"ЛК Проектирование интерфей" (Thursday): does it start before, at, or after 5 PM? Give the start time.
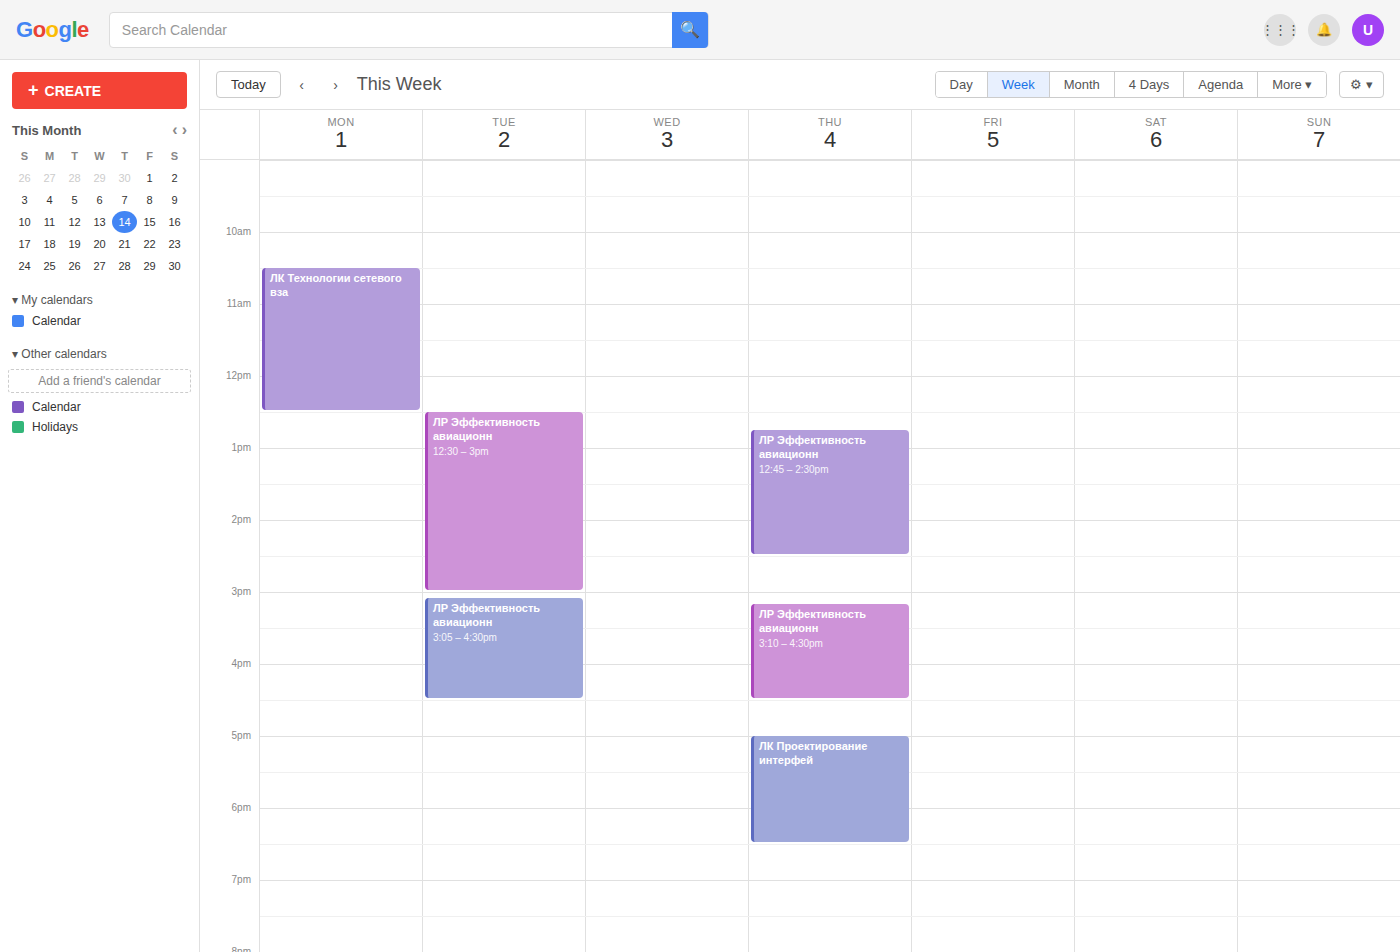
5:00 PM -- exactly at 5 PM, on the 5 PM line.